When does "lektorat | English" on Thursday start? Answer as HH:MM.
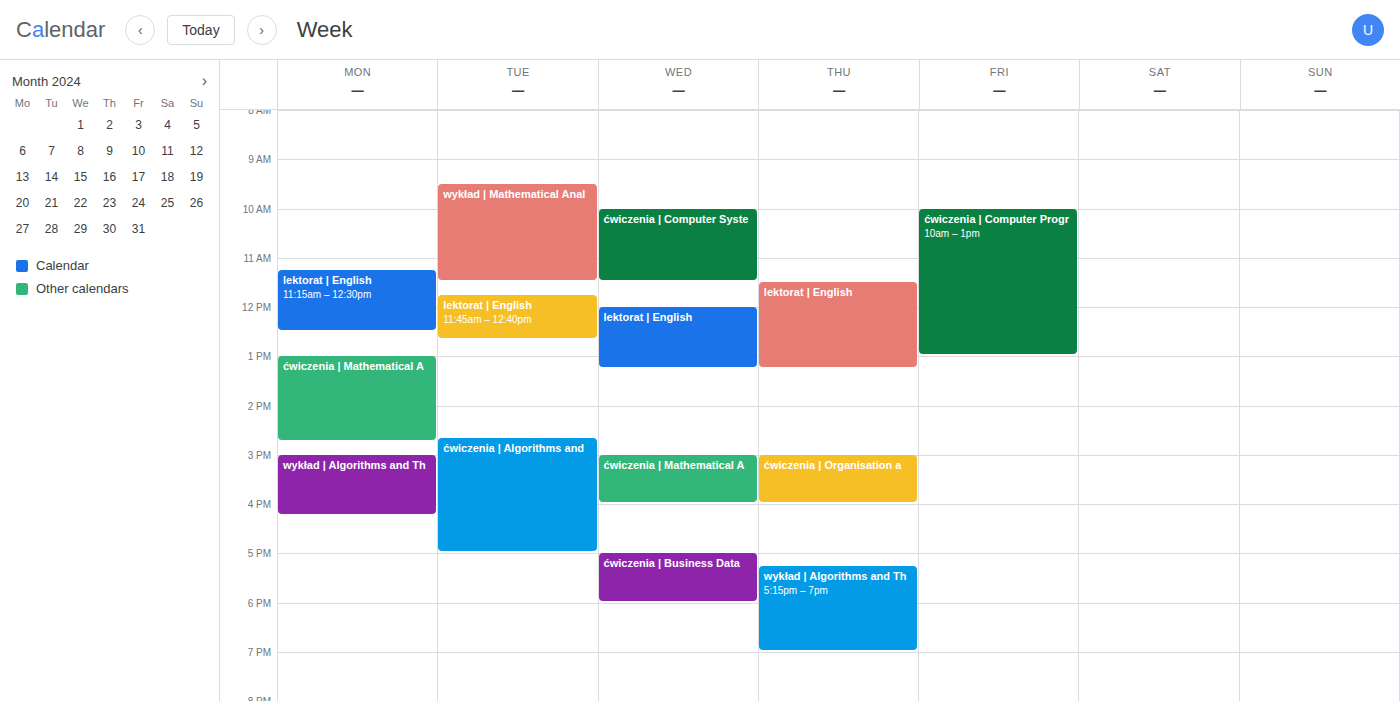
11:30